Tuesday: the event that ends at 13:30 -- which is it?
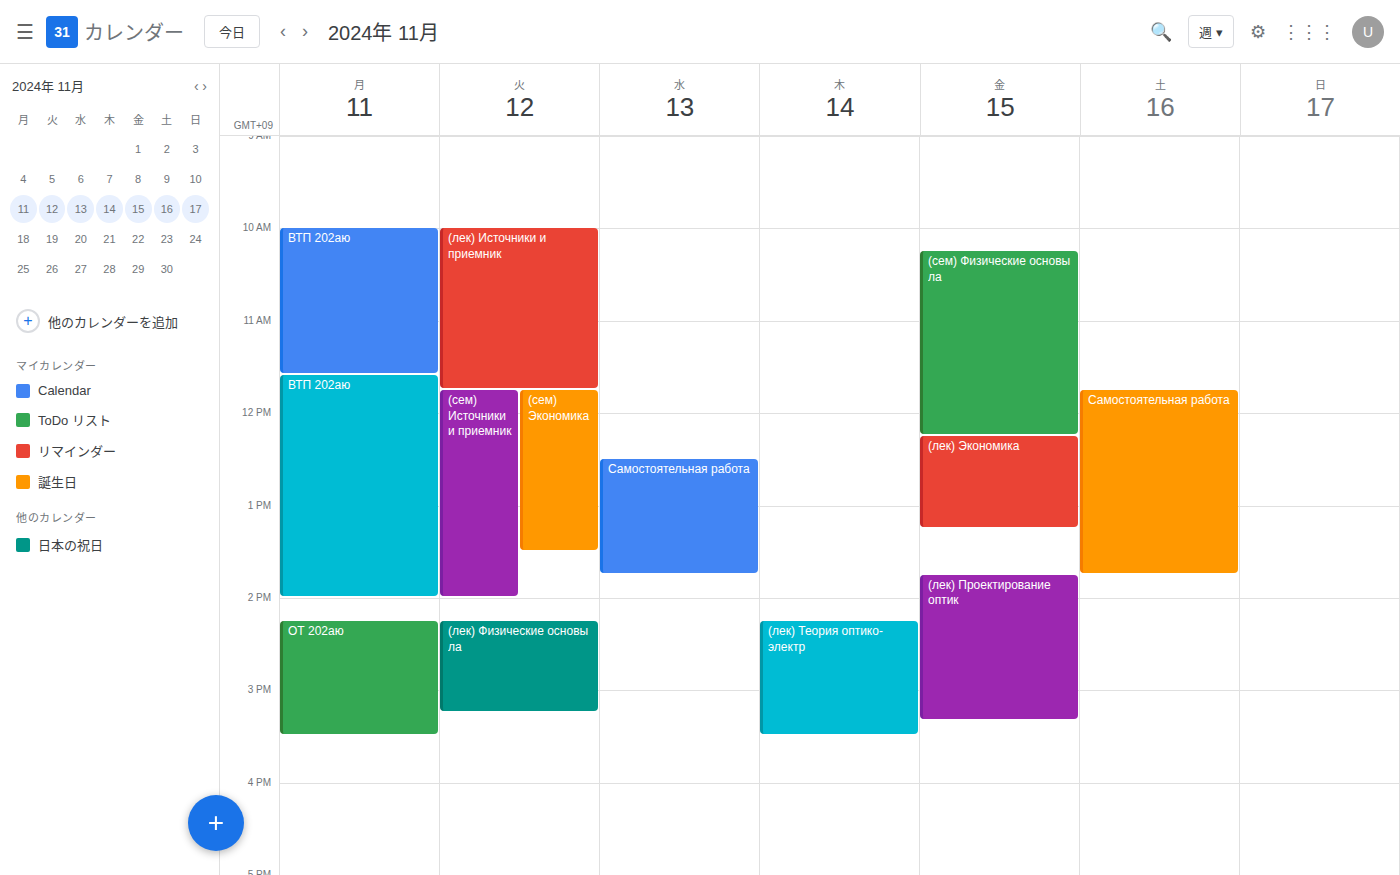
"(сем) Экономика"